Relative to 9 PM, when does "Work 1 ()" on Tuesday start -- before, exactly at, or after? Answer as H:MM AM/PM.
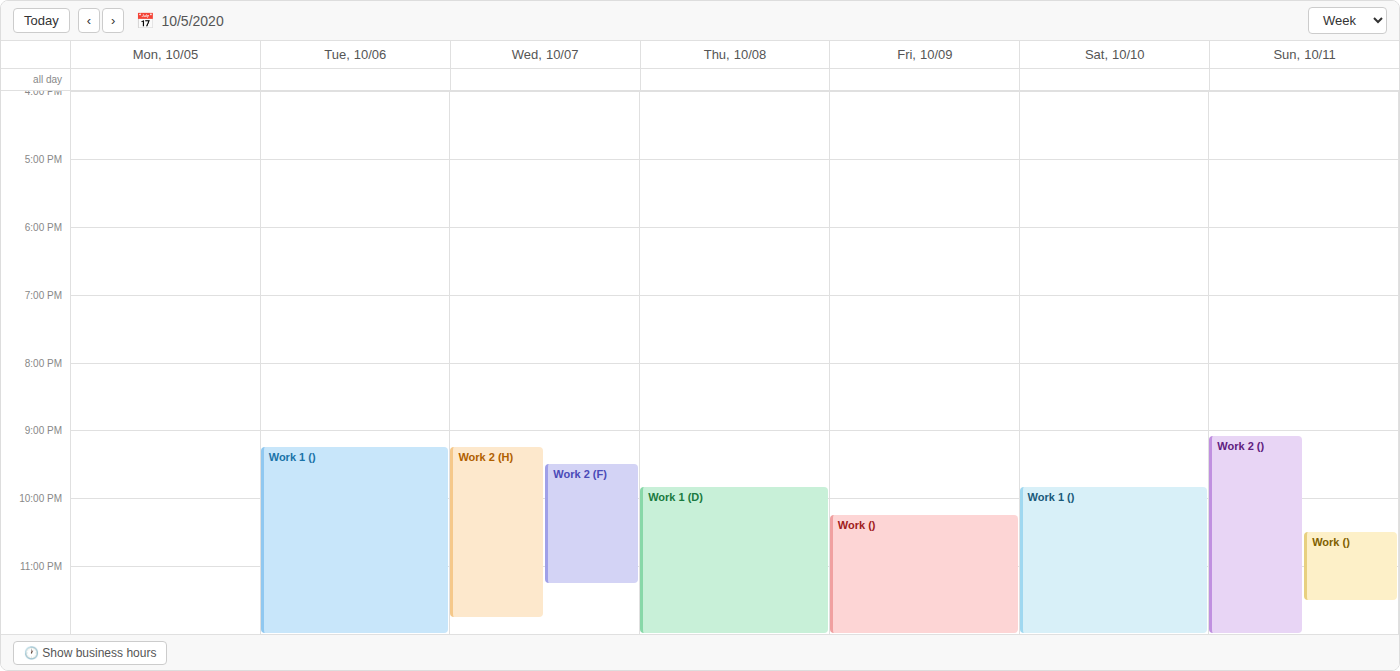
9:15 PM -- after 9 PM, 15 minutes below the 9 PM line.